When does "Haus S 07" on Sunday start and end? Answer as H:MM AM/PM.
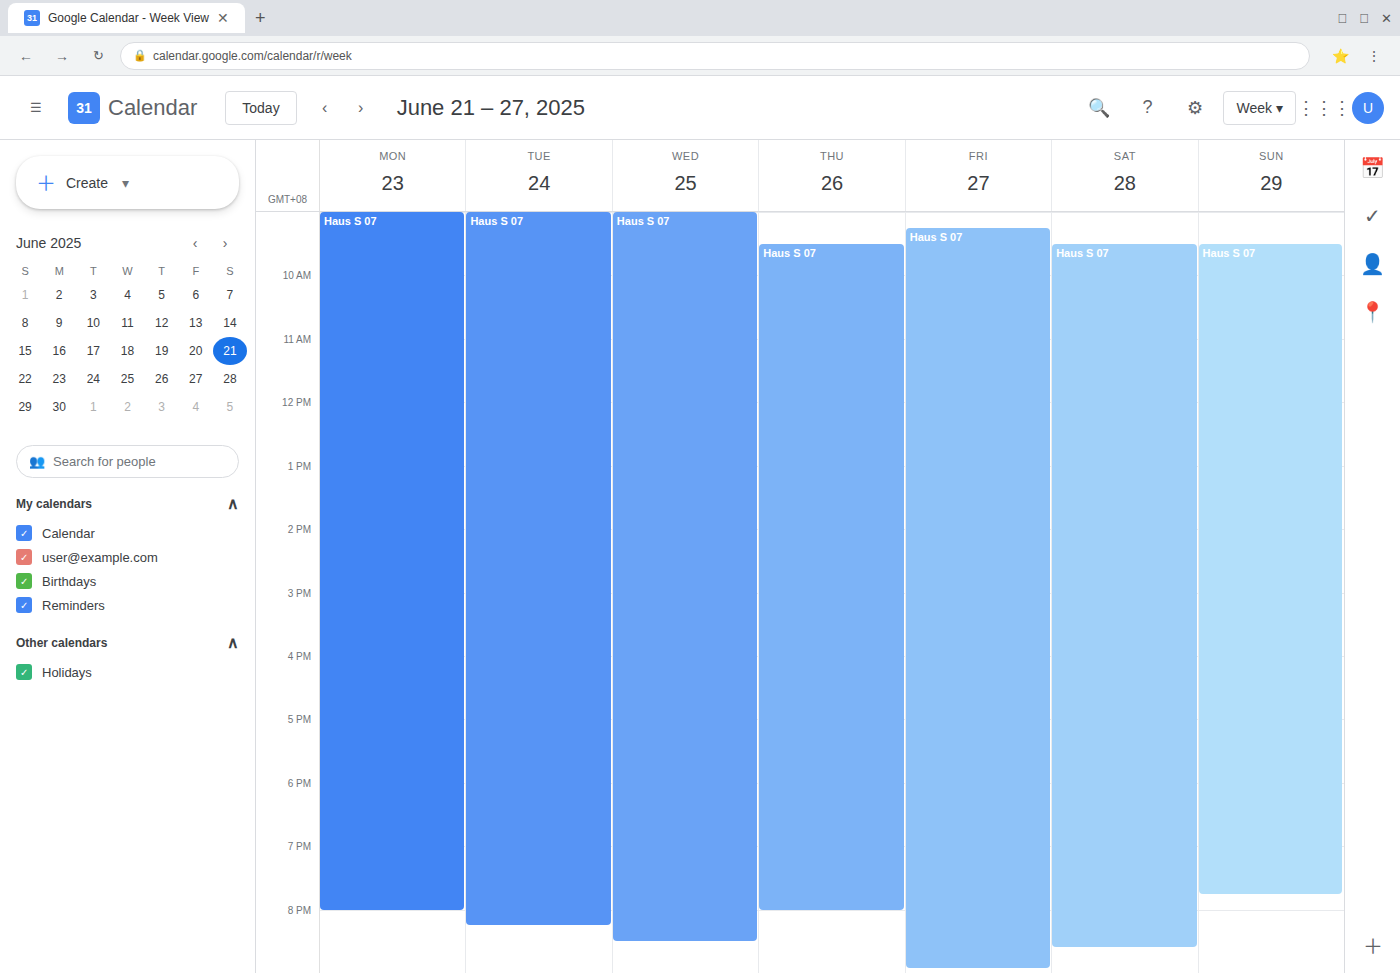
9:30 AM to 7:45 PM